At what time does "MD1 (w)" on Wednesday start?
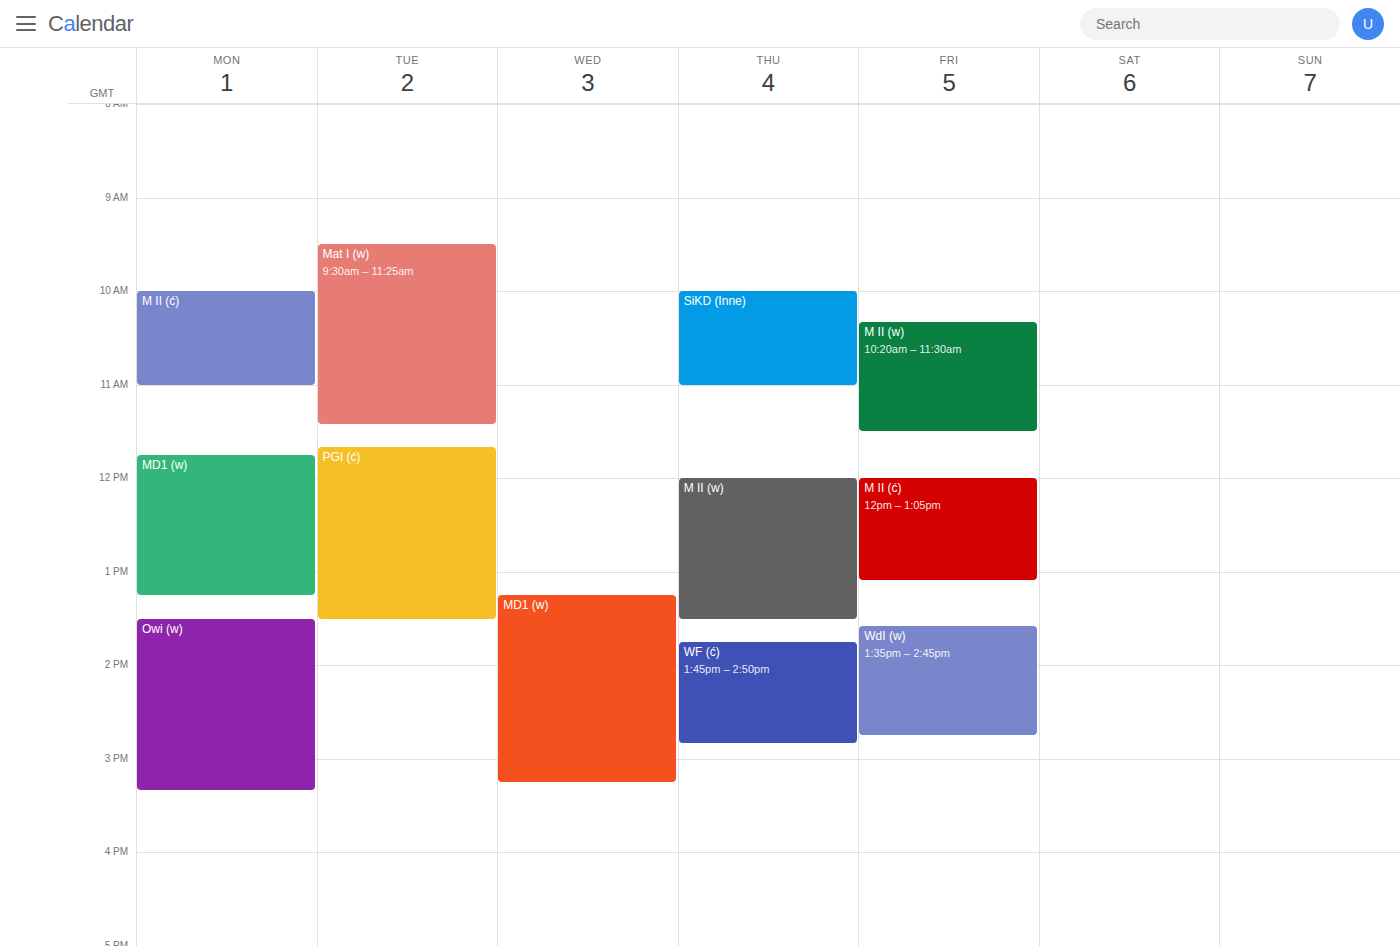
1:15 PM